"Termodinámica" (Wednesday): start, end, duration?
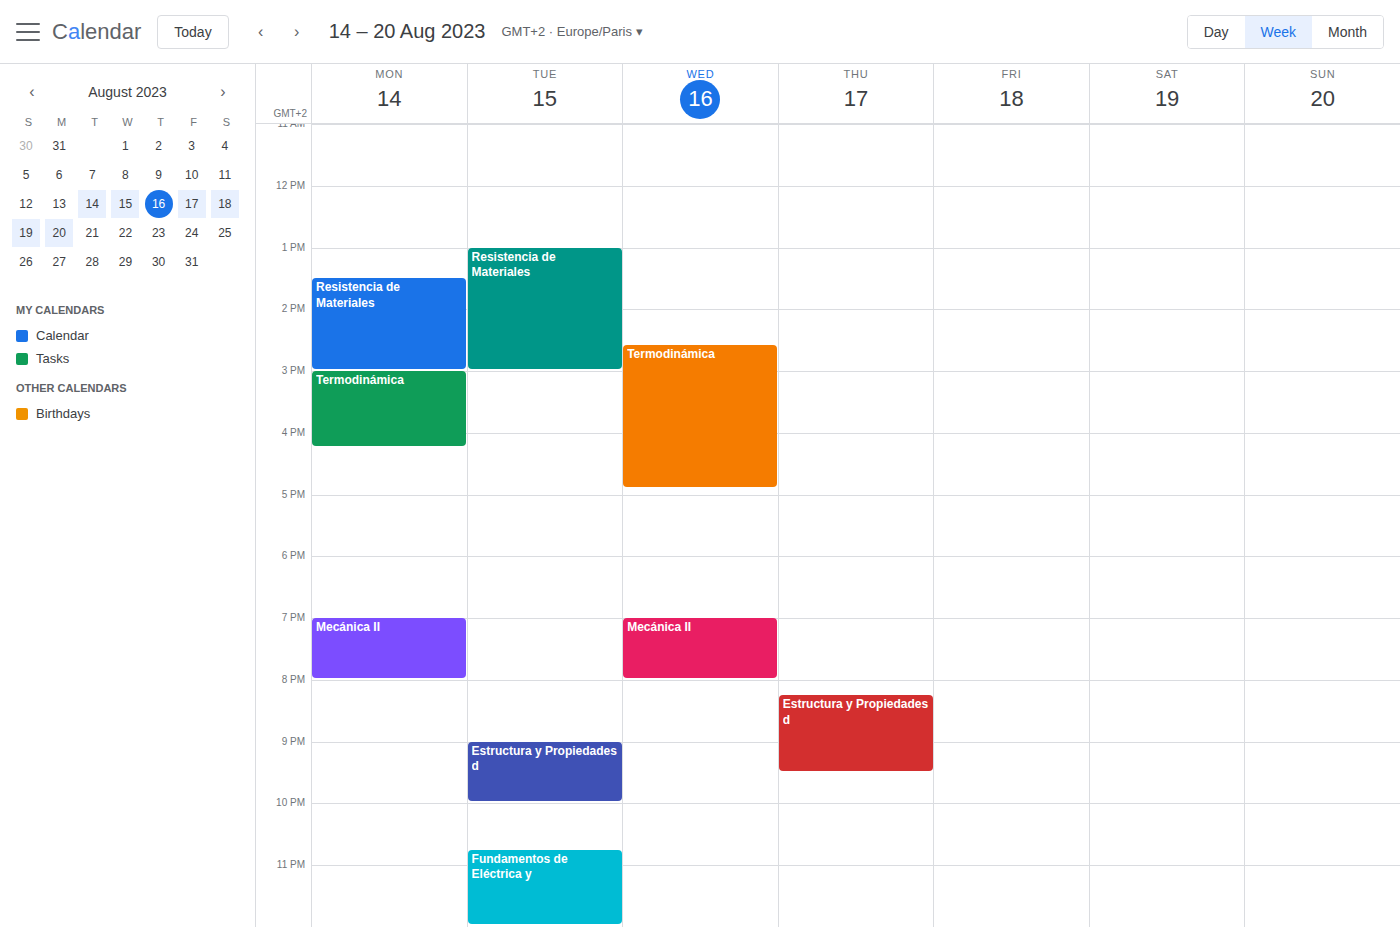
2:35 PM to 4:55 PM, 2 hours 20 minutes